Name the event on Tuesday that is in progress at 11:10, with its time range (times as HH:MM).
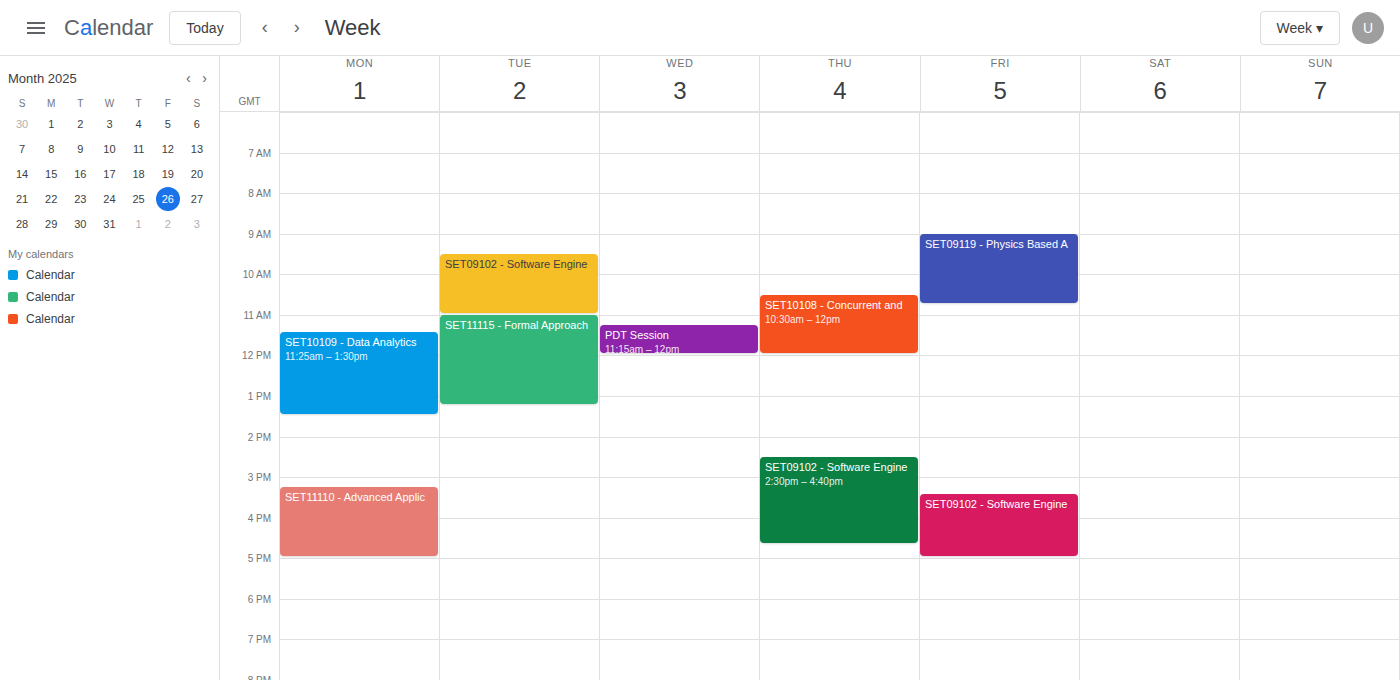
"SET11115 - Formal Approach", 11:00 to 13:15